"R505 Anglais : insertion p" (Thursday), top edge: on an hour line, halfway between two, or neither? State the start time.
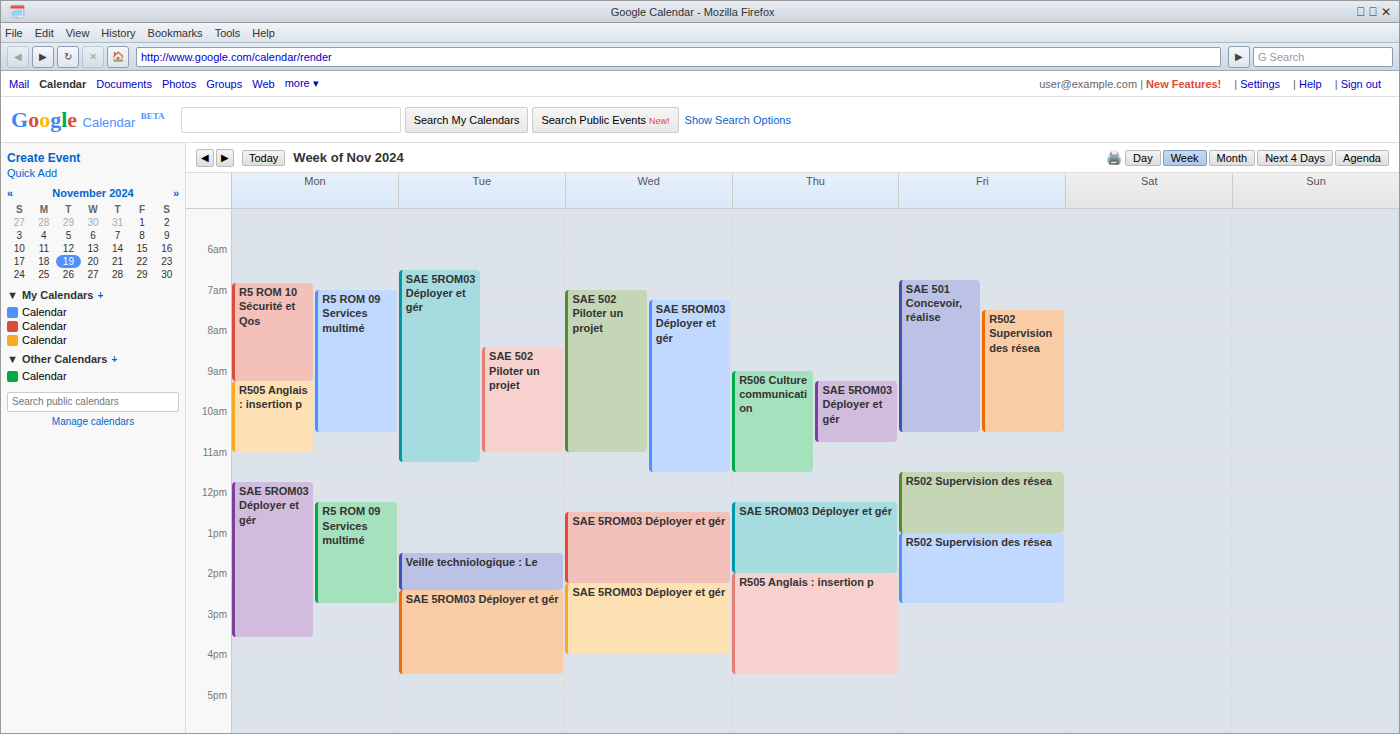
14:00 -- exactly on the 14:00 line.